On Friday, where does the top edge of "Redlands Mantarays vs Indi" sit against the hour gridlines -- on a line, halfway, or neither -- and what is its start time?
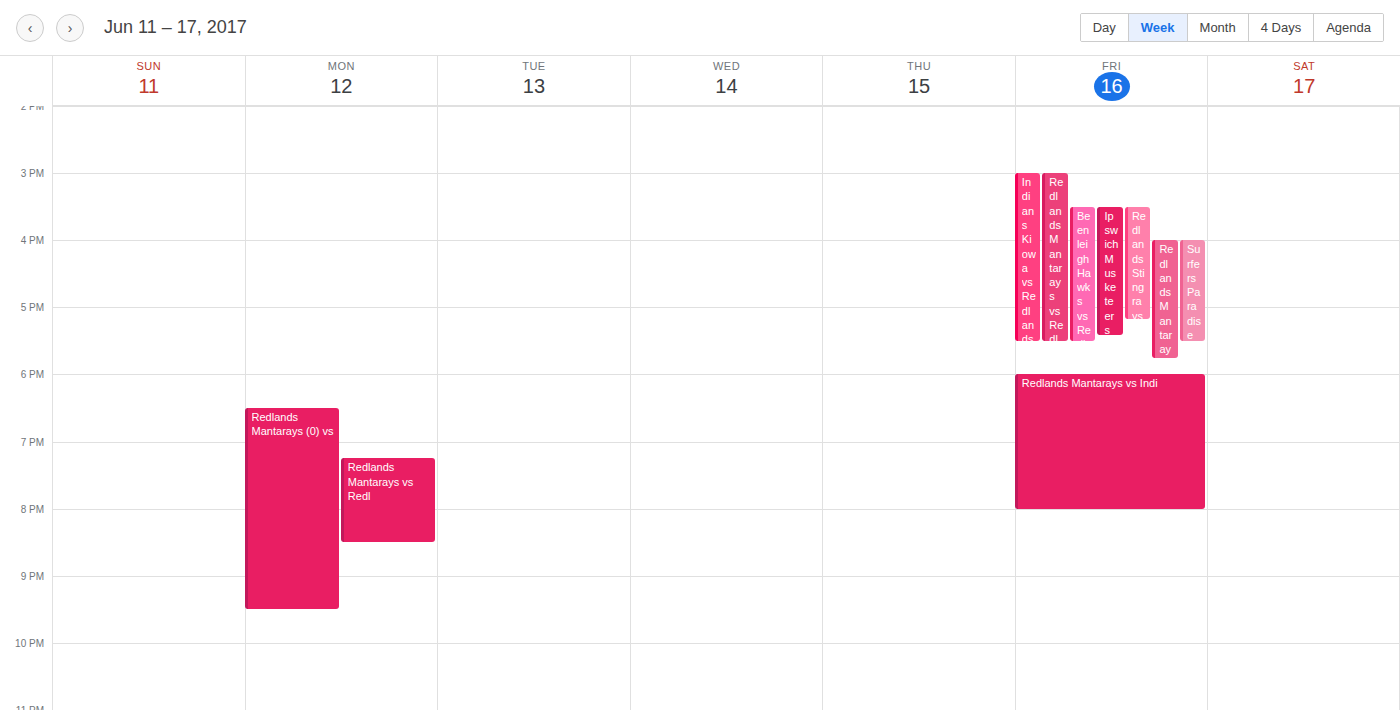
6:00 PM -- exactly on the 6 PM line.